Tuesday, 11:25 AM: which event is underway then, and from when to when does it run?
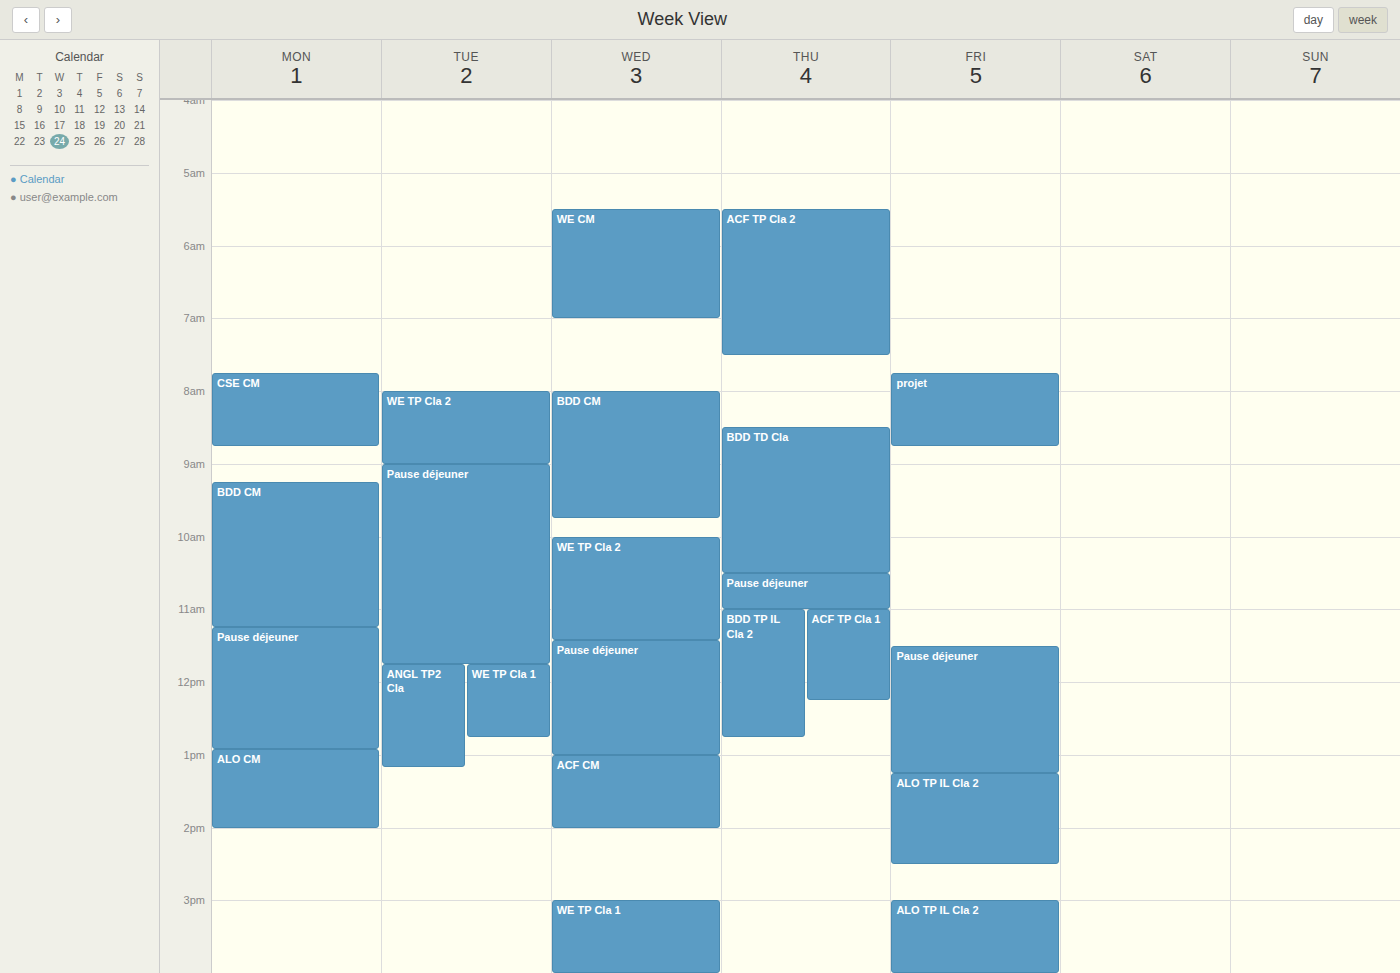
"Pause déjeuner", 9:00 AM to 11:45 AM